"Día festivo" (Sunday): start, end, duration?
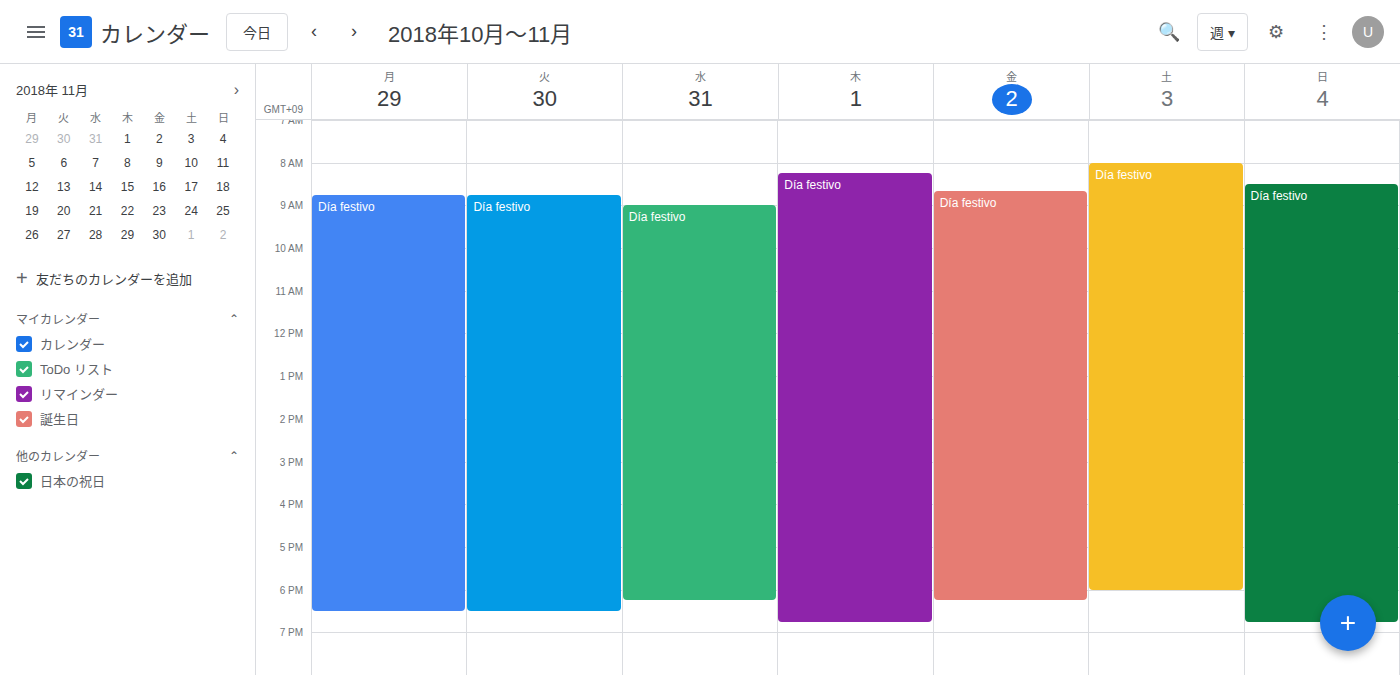
8:30 AM to 6:45 PM, 10 hours 15 minutes